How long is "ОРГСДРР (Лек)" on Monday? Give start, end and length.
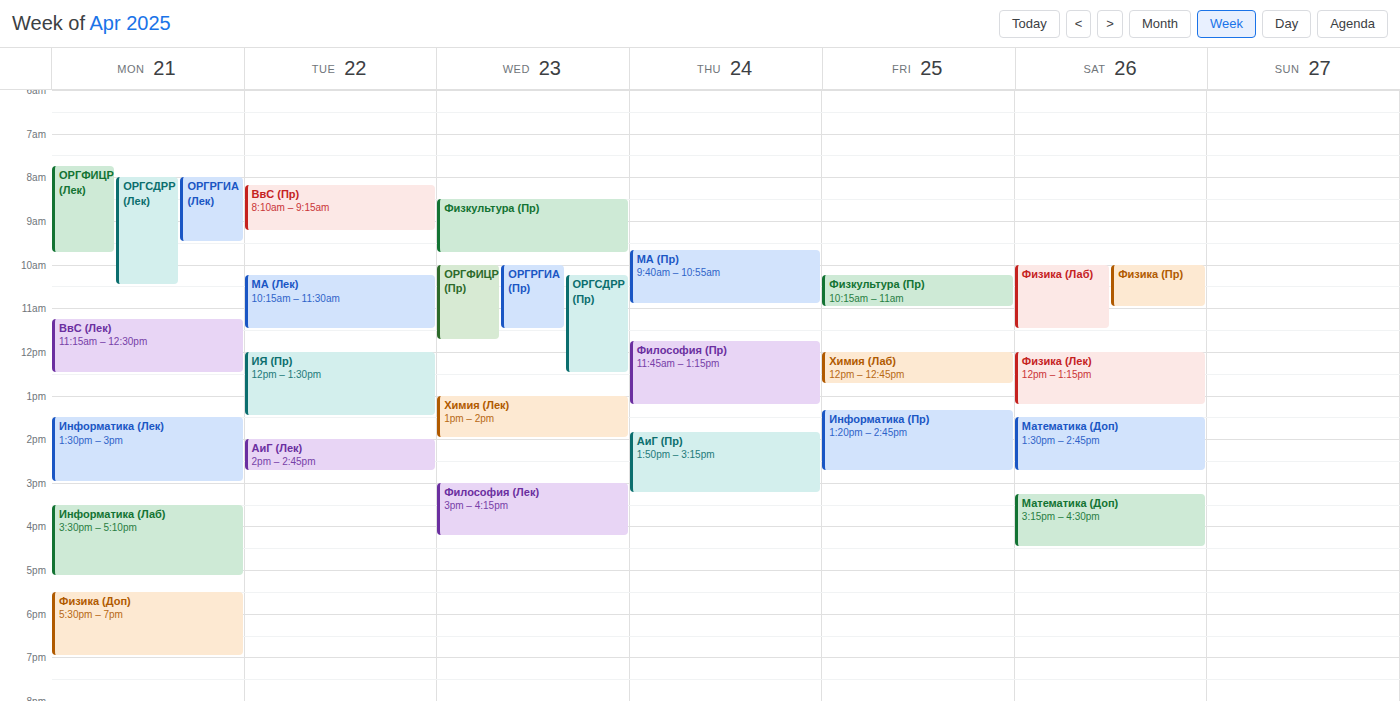
8:00 AM to 10:30 AM, 2 hours 30 minutes